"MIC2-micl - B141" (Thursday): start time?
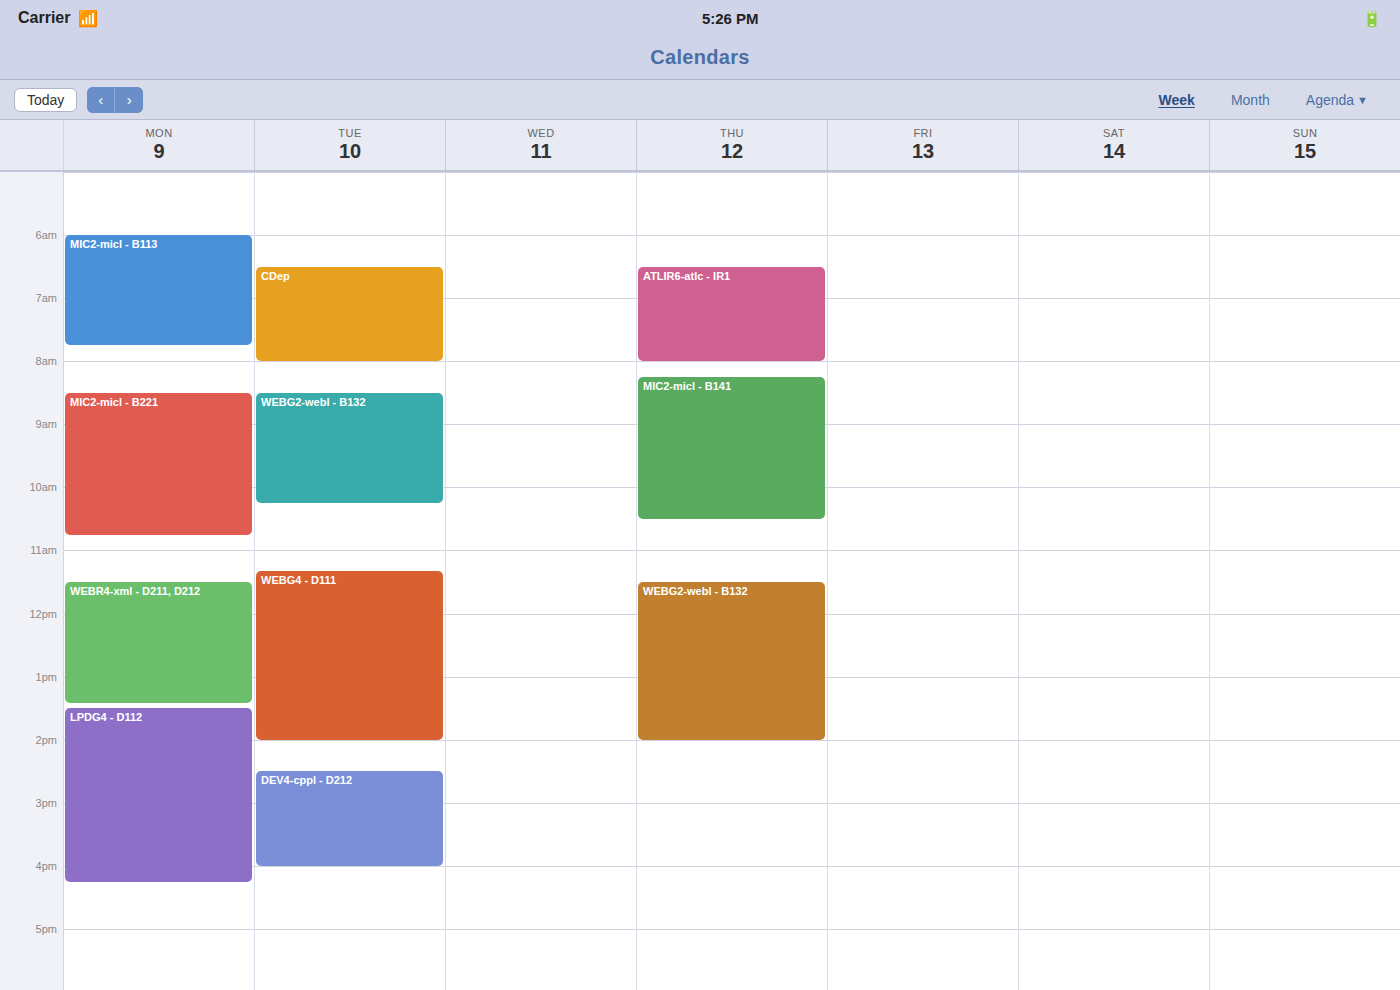
8:15 AM